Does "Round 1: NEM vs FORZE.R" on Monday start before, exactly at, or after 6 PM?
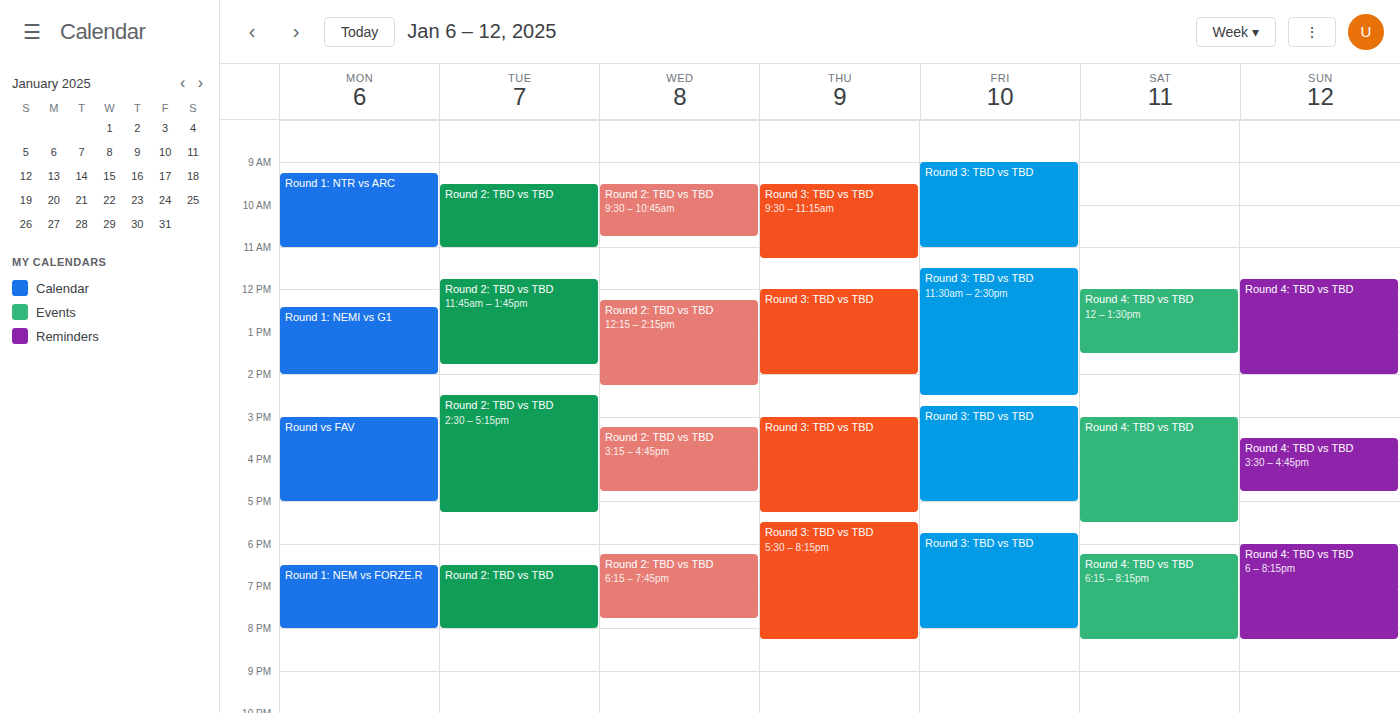
6:30 PM -- after 6 PM, 30 minutes below the 6 PM line.